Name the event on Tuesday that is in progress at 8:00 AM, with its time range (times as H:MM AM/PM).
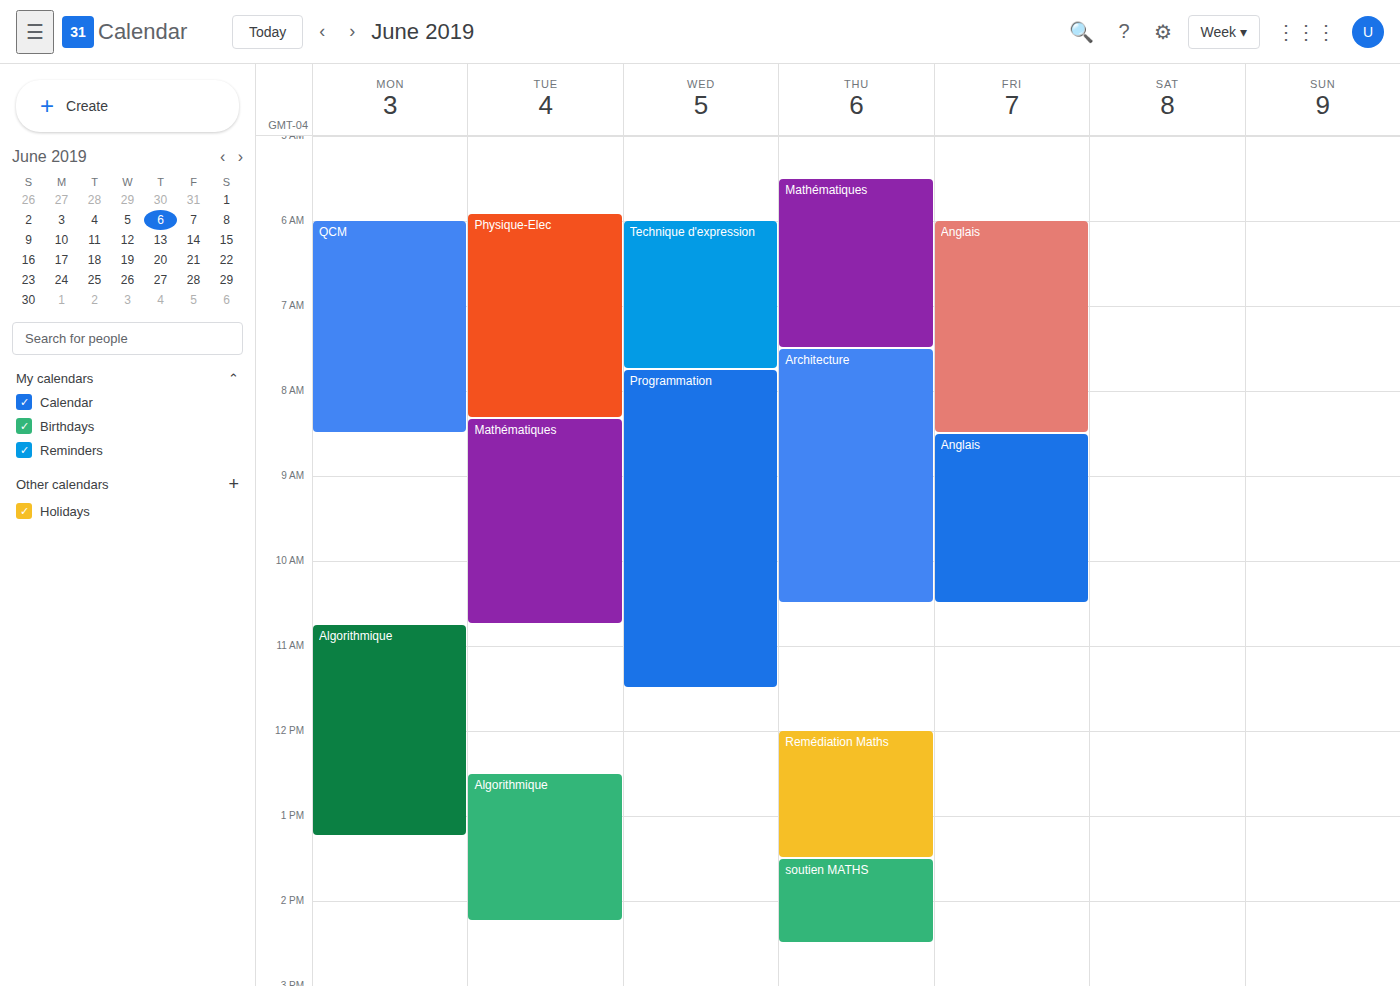
"Physique-Elec", 5:55 AM to 8:20 AM